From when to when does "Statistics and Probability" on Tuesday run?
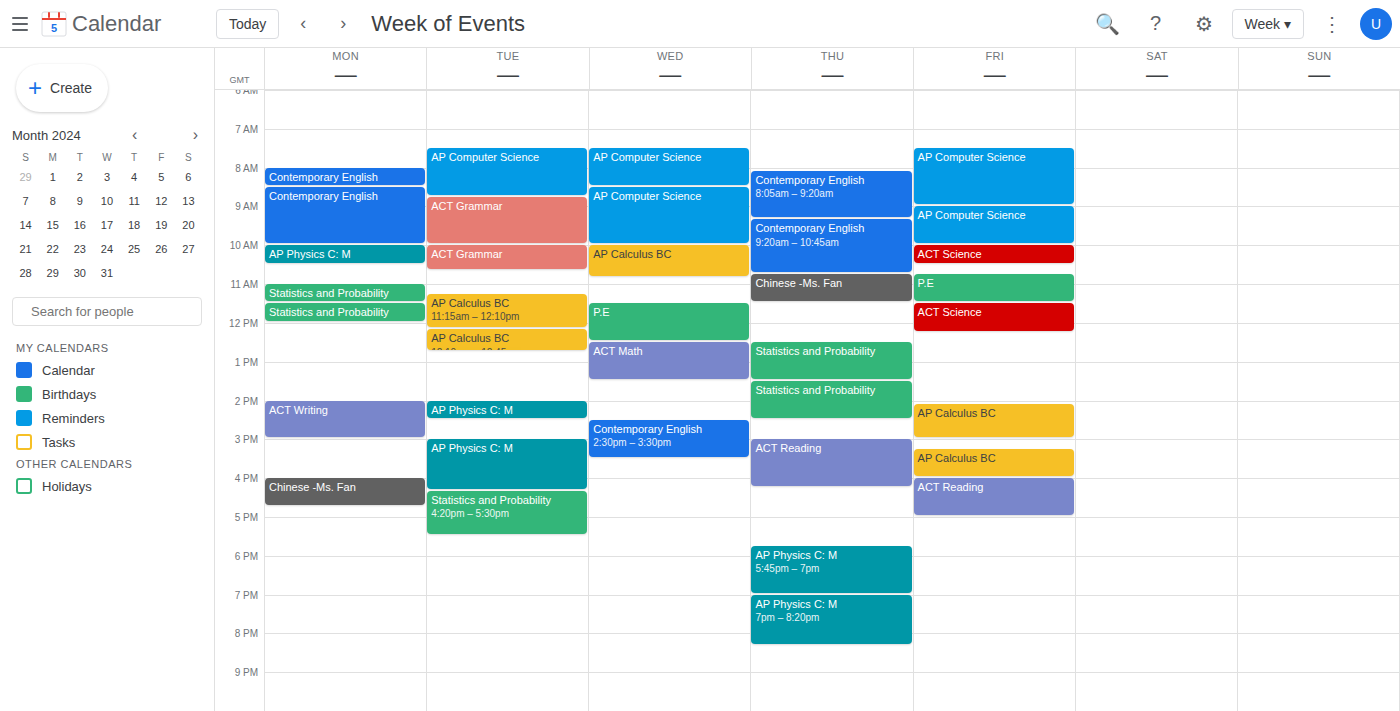
4:20 PM to 5:30 PM